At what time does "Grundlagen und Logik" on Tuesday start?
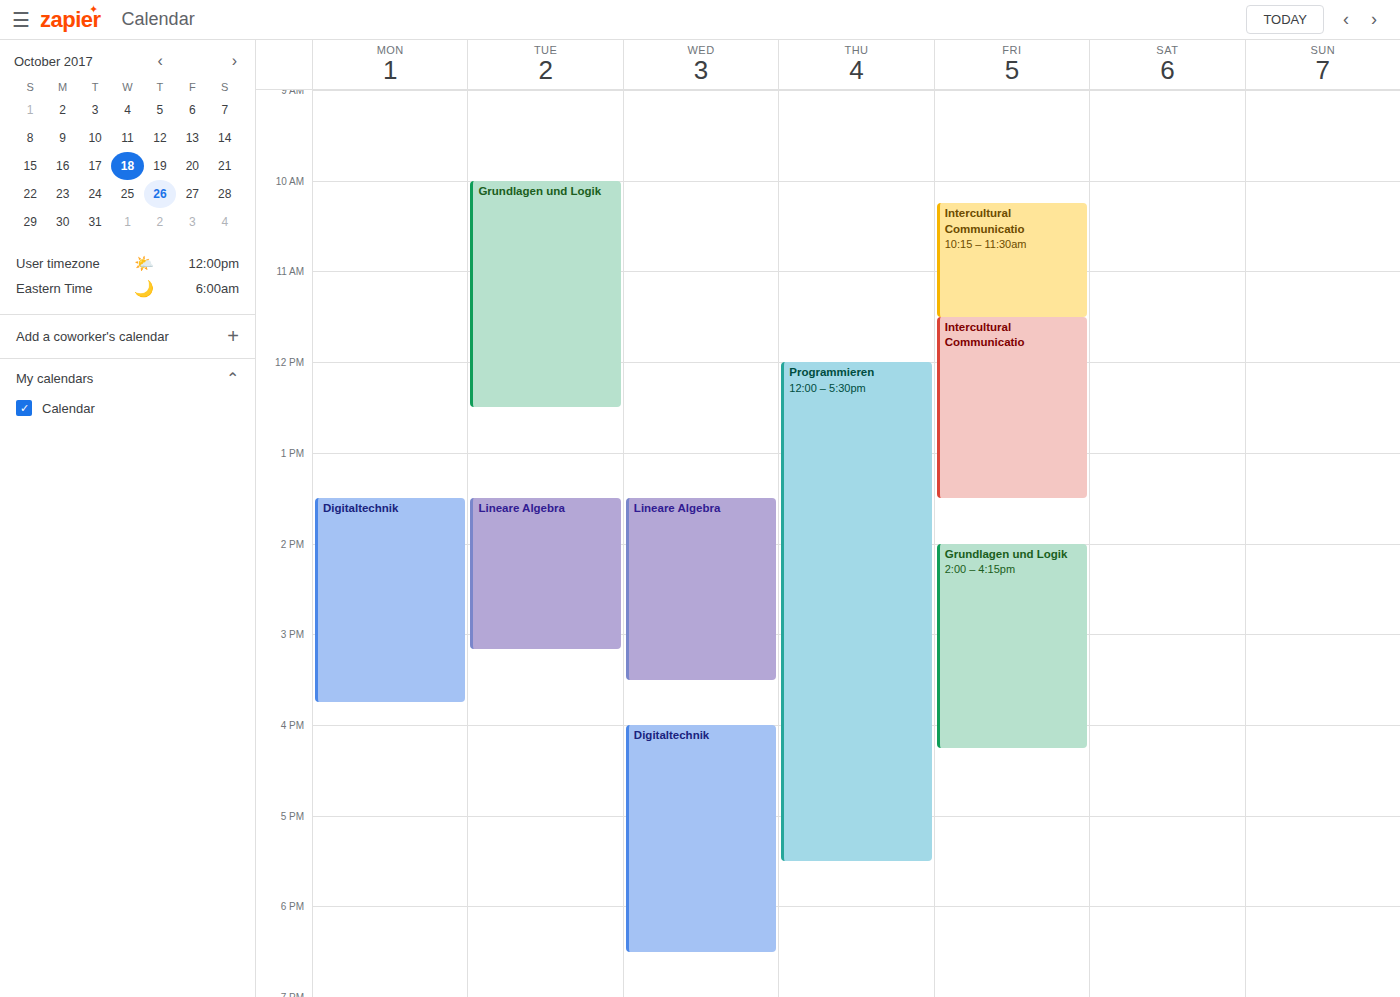
10:00 AM